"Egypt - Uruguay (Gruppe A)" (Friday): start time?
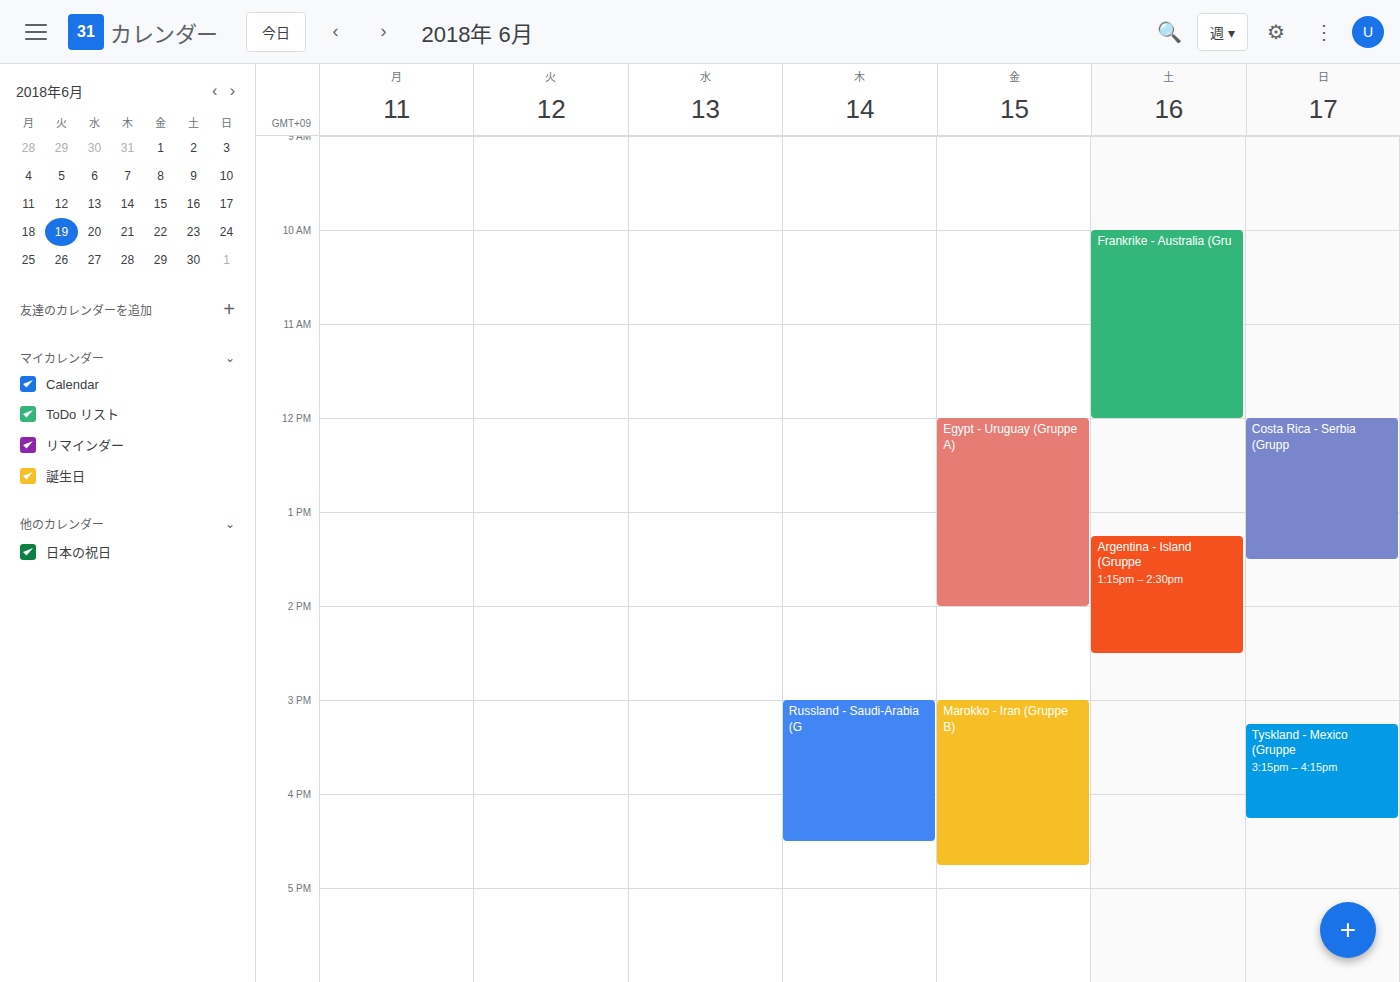
12:00 PM